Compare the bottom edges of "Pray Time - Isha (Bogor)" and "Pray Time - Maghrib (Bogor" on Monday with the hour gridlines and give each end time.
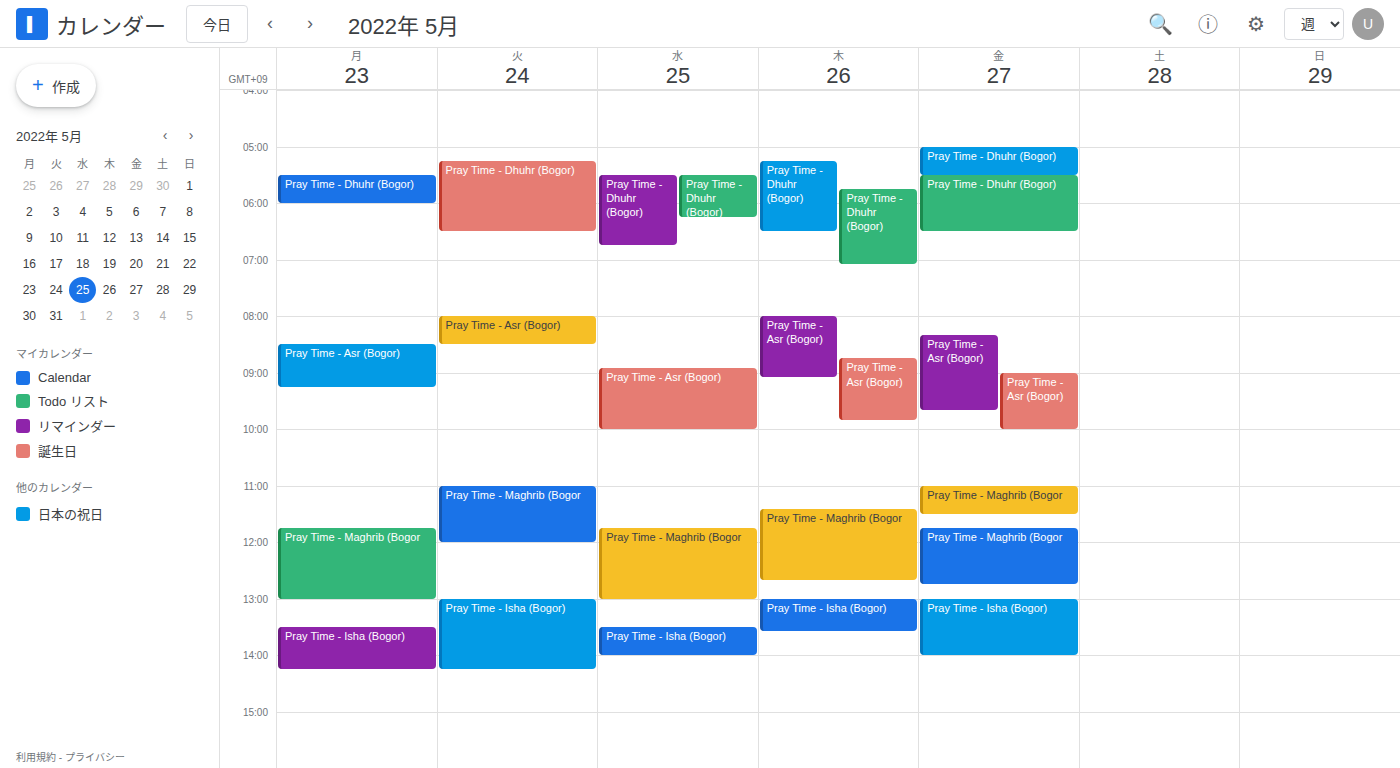
"Pray Time - Isha (Bogor)": 2:15 PM, neither: a quarter of the way from the 2 PM line to the 3 PM line. "Pray Time - Maghrib (Bogor": 1:00 PM, exactly on the 1 PM line.